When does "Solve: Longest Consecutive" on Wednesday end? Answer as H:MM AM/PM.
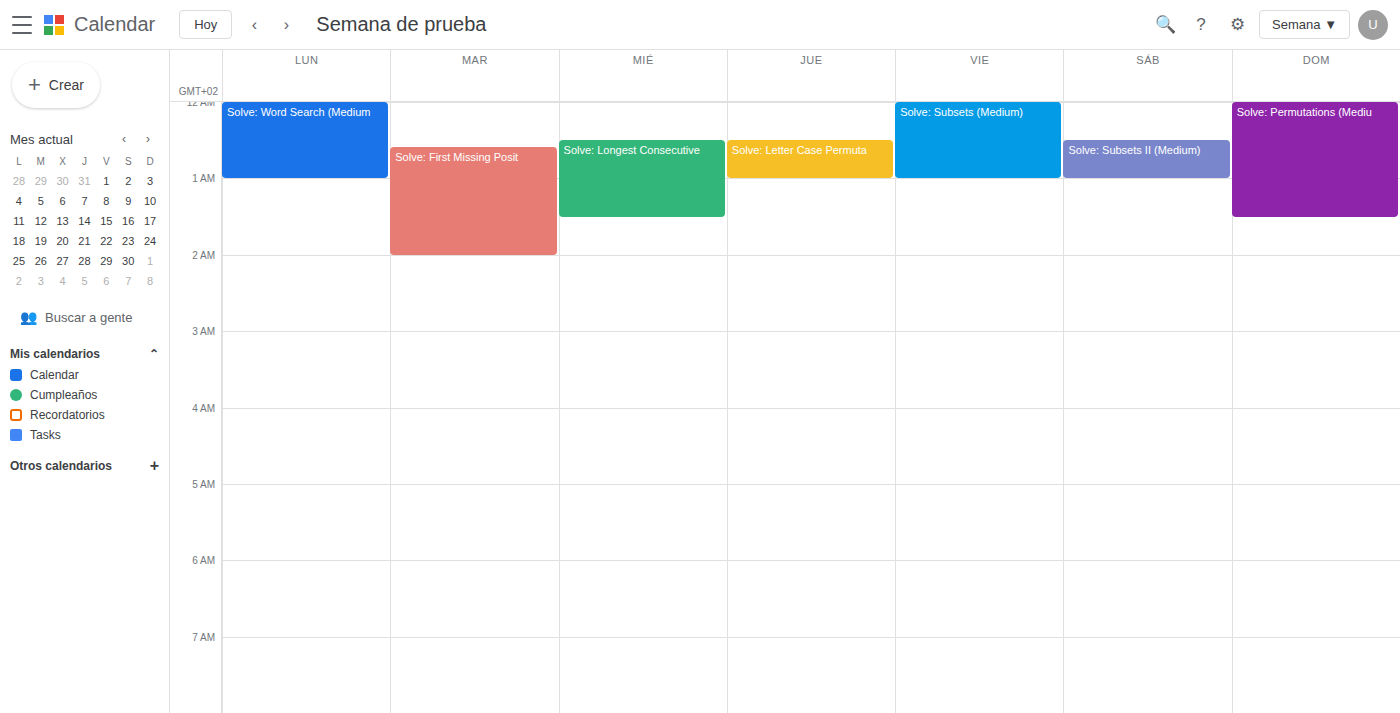
1:30 AM